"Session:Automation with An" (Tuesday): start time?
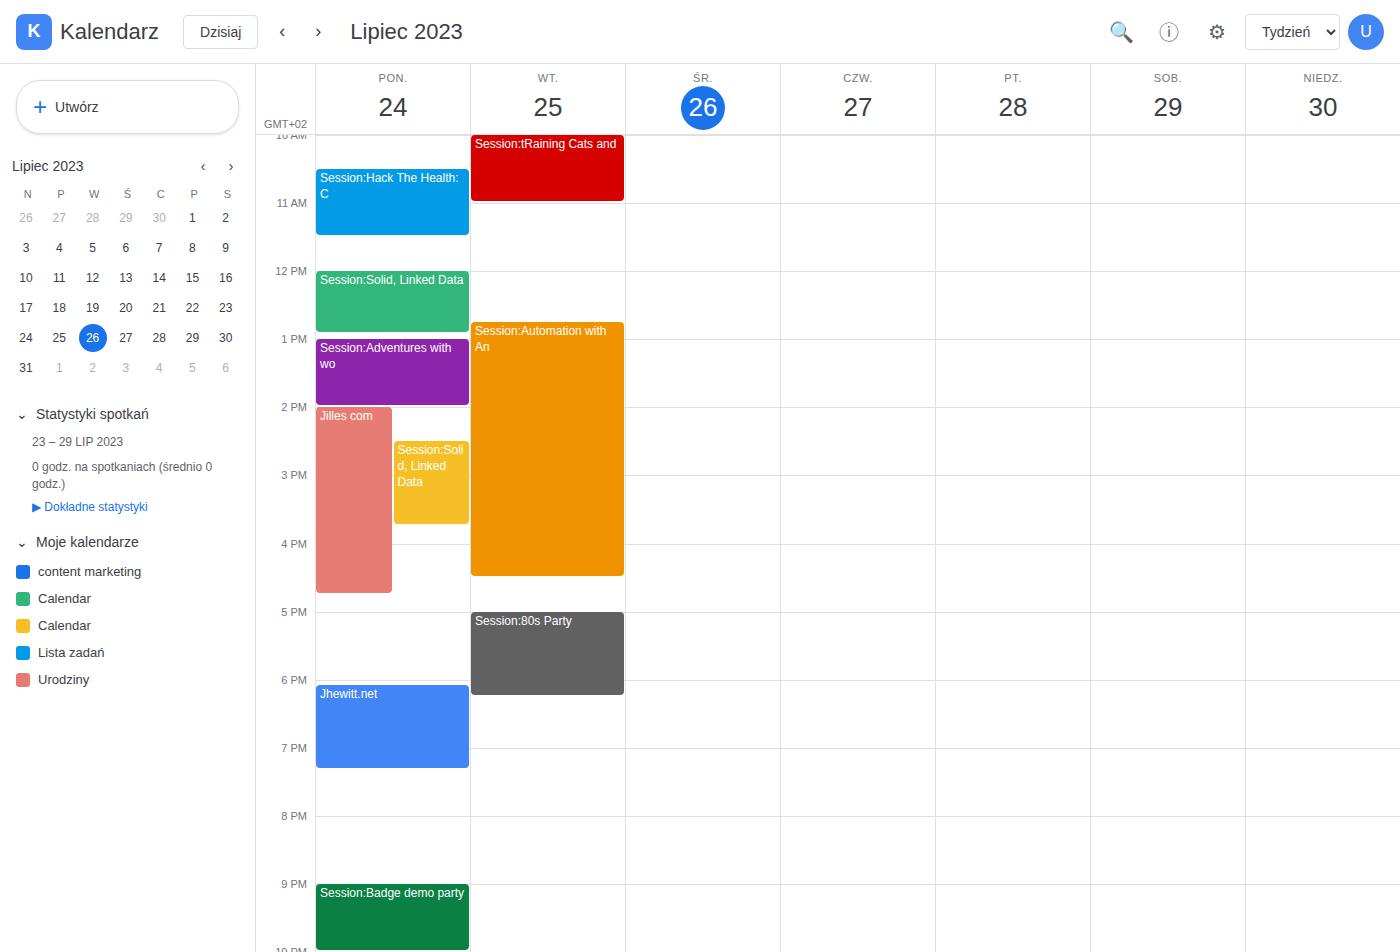
12:45 PM